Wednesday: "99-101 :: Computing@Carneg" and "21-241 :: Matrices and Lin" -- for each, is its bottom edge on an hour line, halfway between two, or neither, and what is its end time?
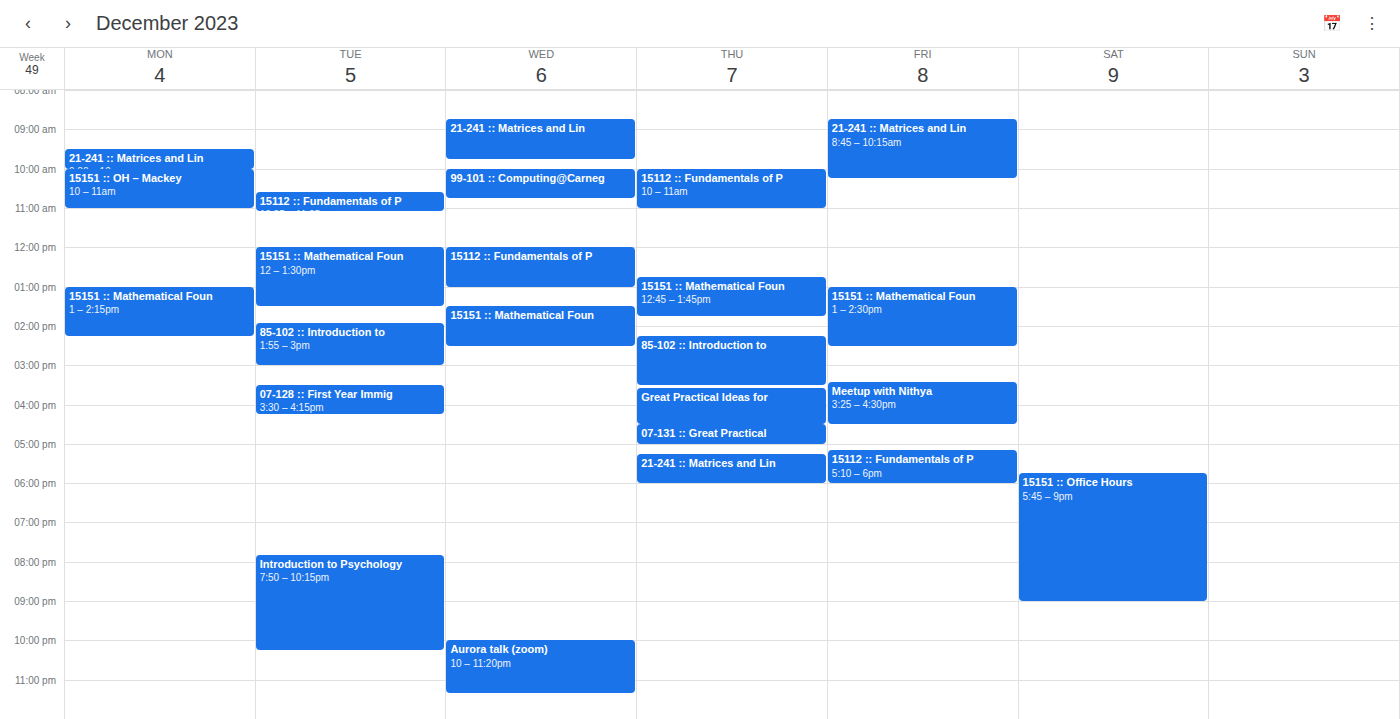
"99-101 :: Computing@Carneg": 10:45 AM, neither: three quarters of the way from the 10 AM line to the 11 AM line. "21-241 :: Matrices and Lin": 9:45 AM, neither: three quarters of the way from the 9 AM line to the 10 AM line.